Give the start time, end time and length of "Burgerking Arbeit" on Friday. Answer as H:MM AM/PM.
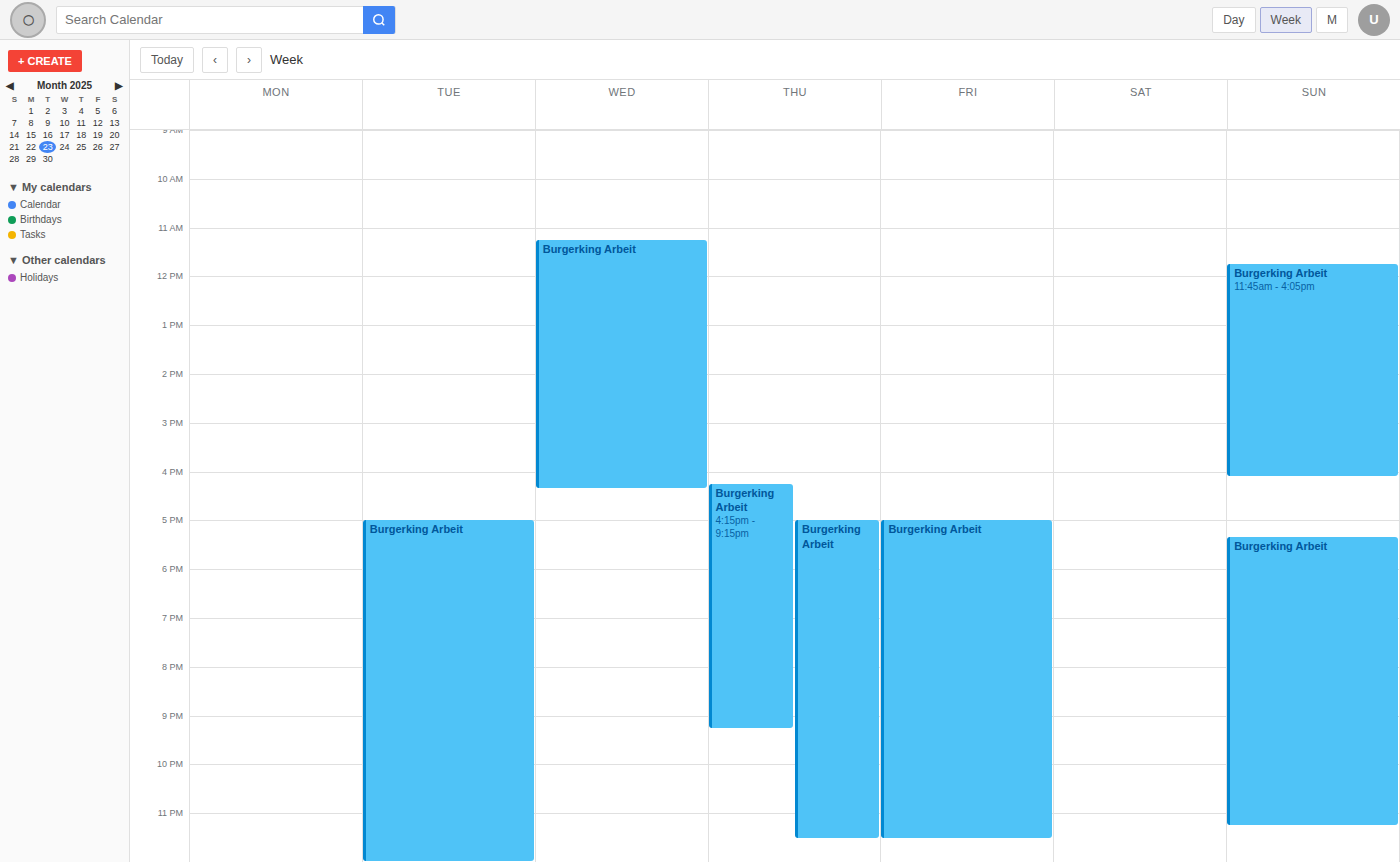
5:00 PM to 11:30 PM, 6 hours 30 minutes